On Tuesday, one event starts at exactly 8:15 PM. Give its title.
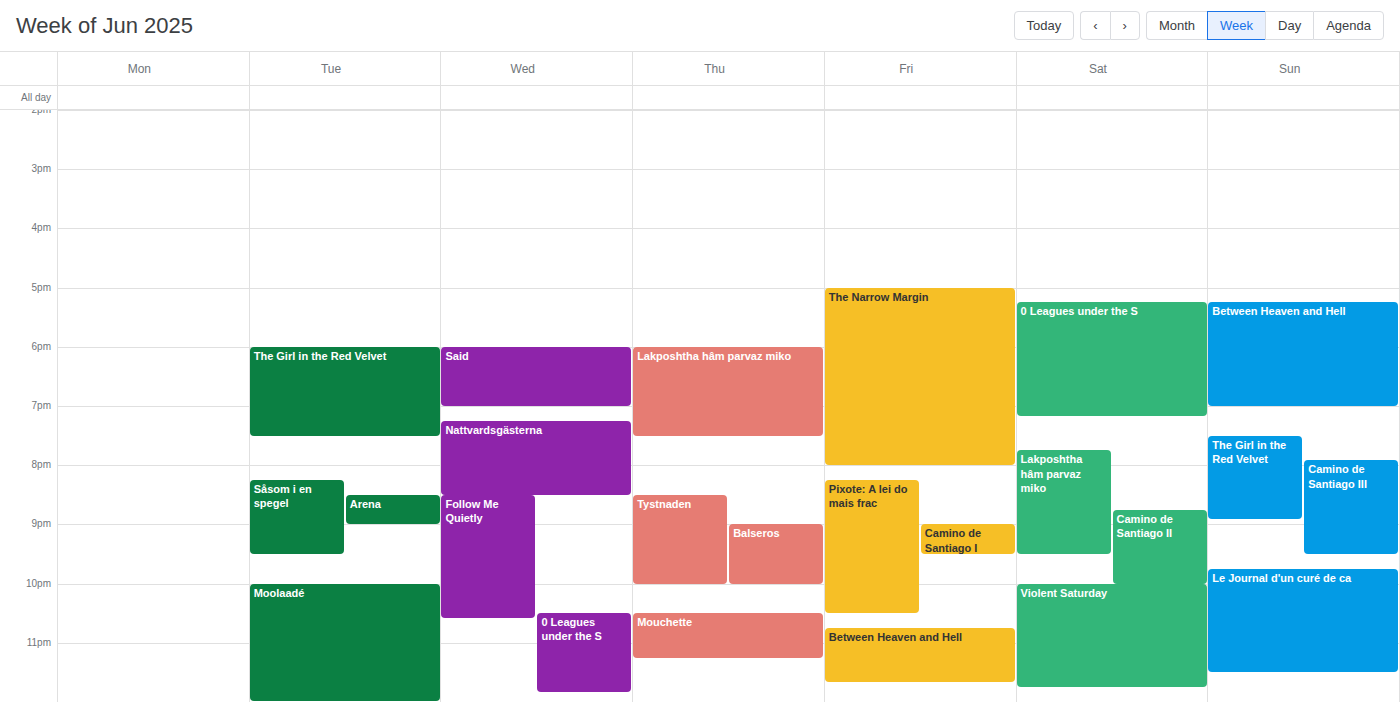
"Såsom i en spegel"